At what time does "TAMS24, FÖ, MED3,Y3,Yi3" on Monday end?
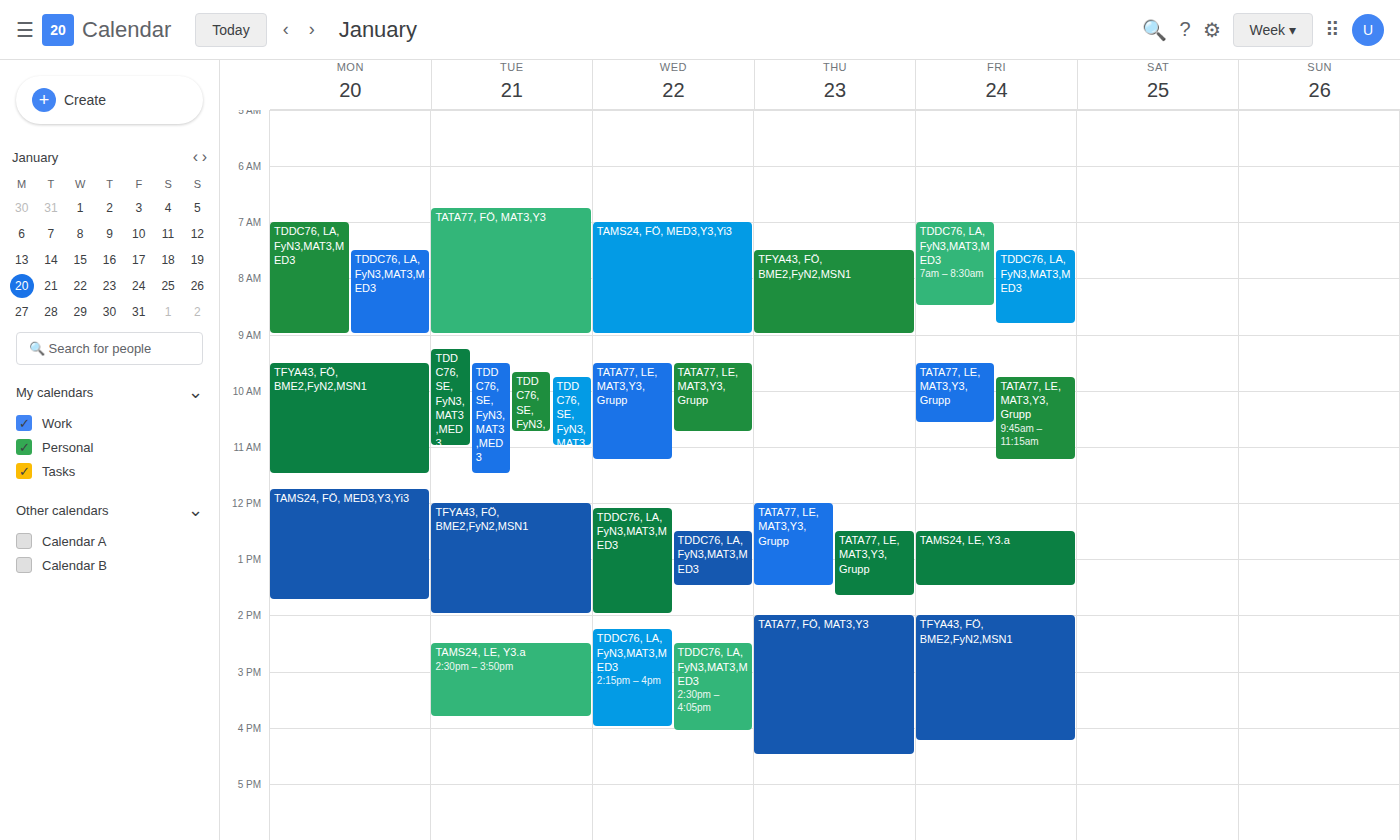
1:45 PM